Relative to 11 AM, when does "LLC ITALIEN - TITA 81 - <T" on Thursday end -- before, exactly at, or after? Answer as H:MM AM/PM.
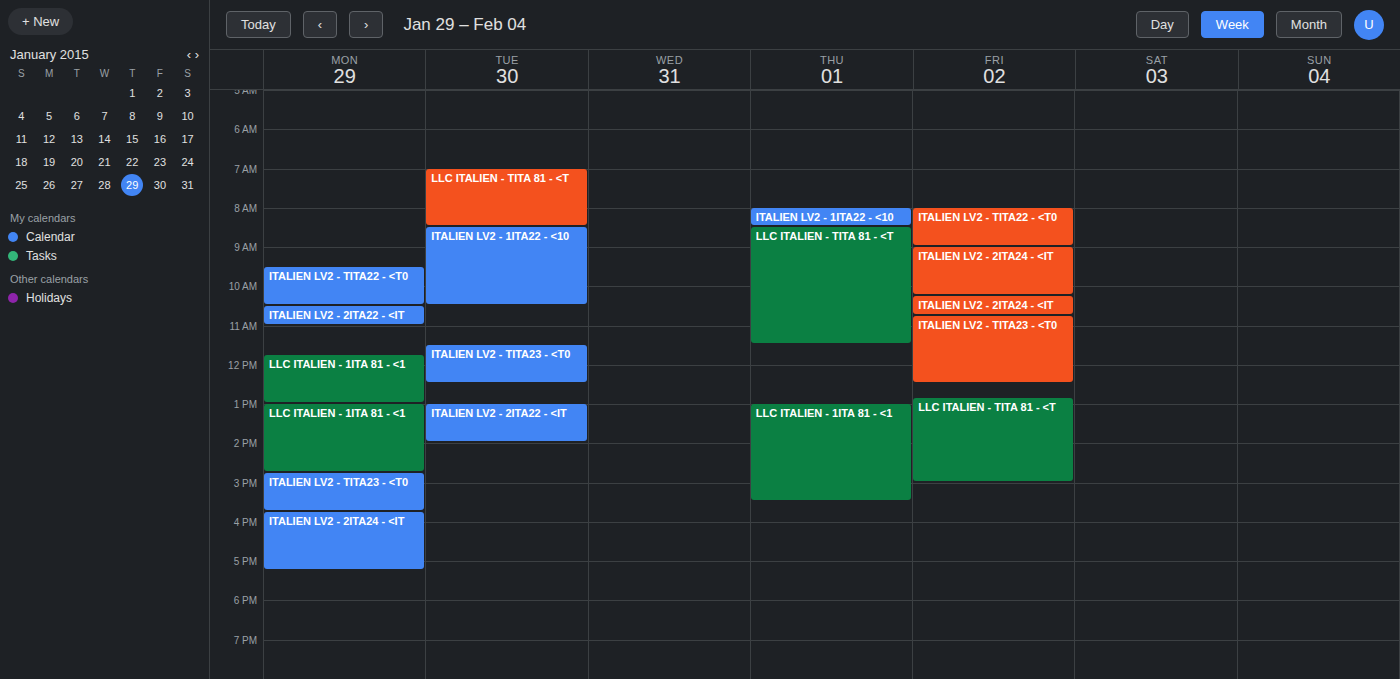
11:30 AM -- after 11 AM, 30 minutes below the 11 AM line.